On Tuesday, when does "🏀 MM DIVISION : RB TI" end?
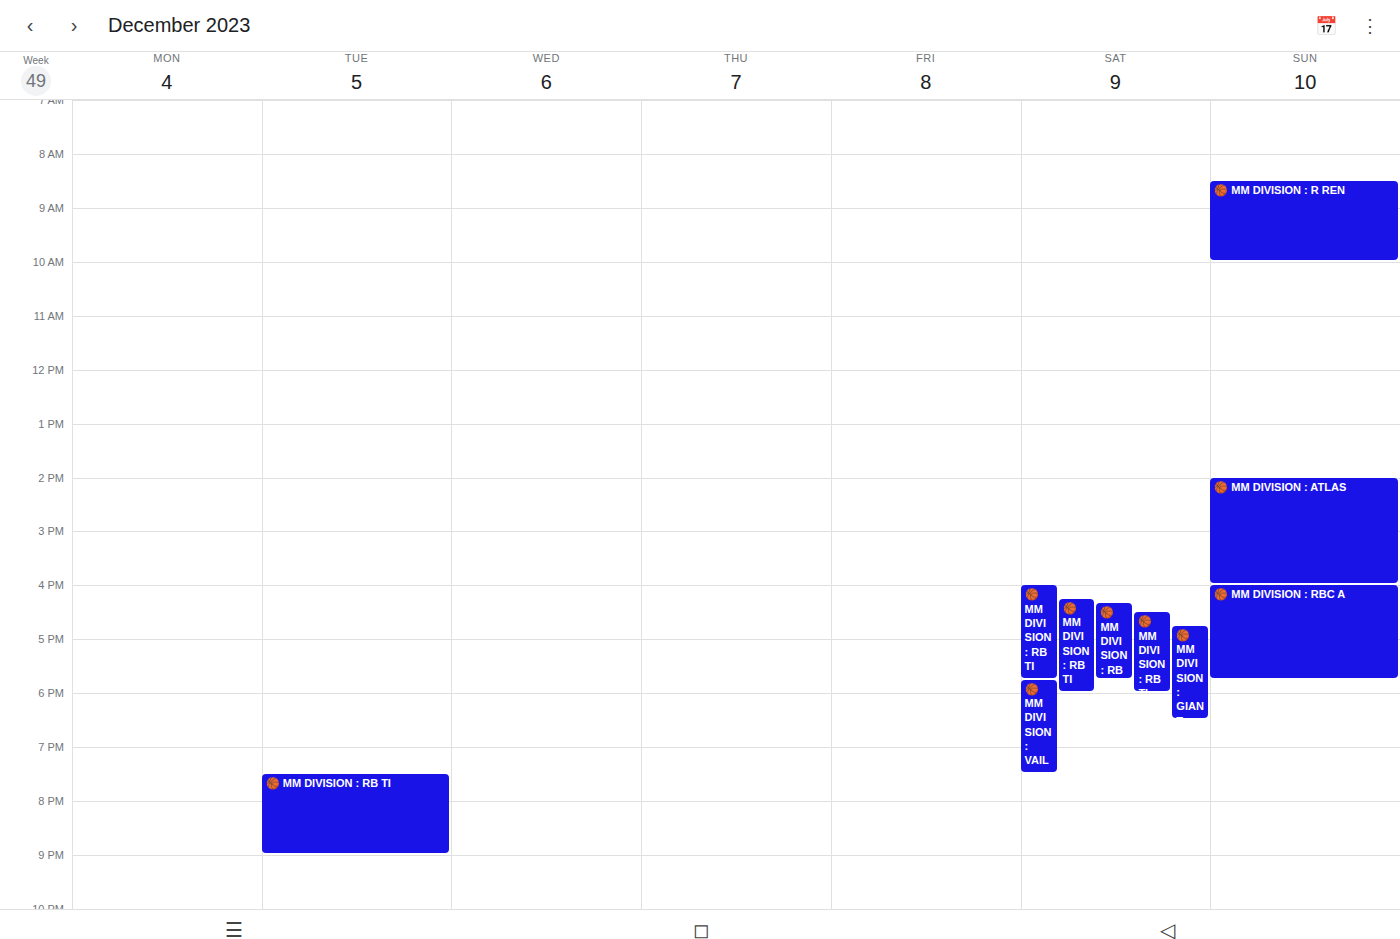
21:00